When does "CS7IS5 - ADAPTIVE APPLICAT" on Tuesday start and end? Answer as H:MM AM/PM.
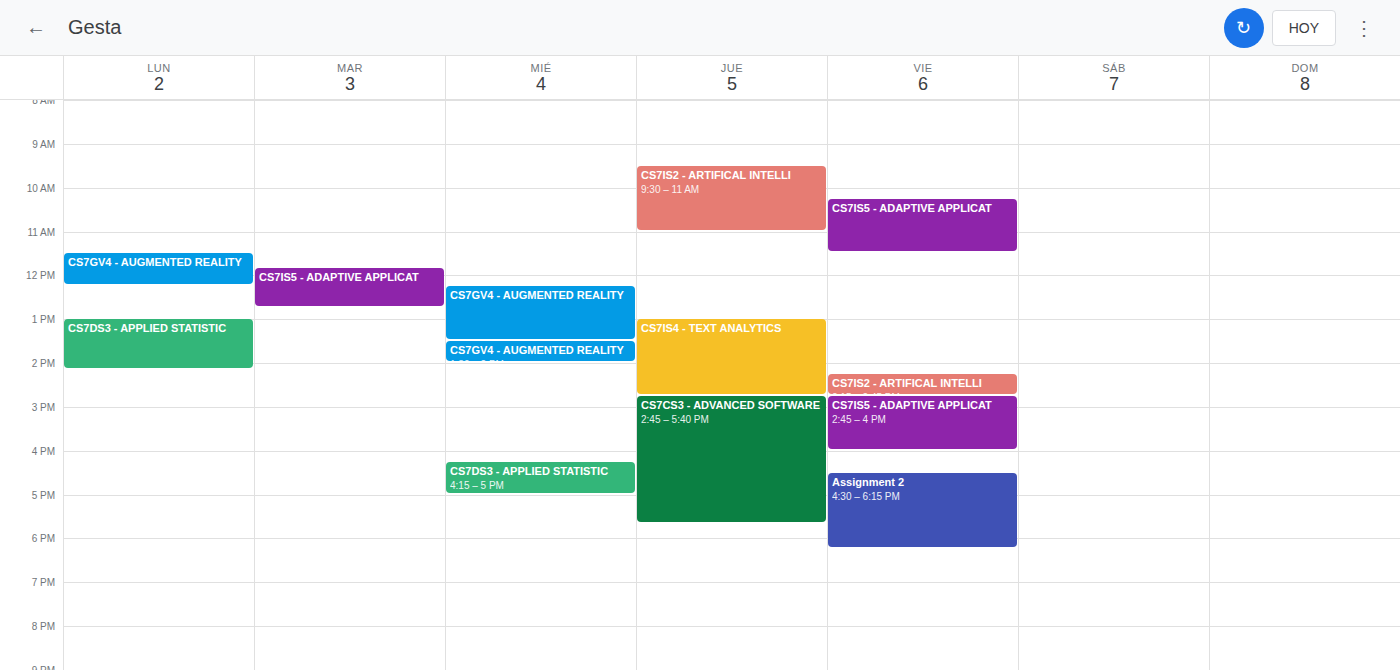
11:50 AM to 12:45 PM